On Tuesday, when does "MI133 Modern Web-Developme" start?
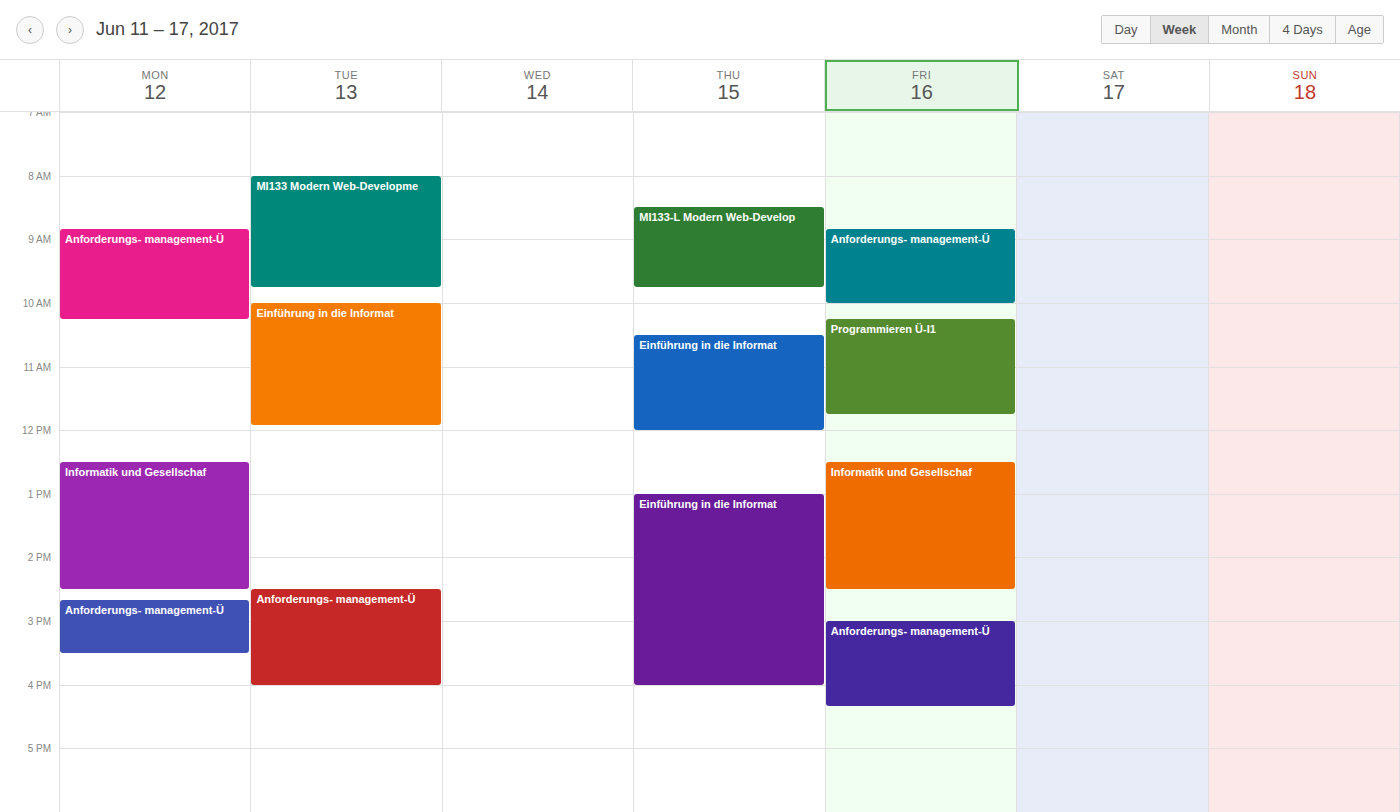
8:00 AM